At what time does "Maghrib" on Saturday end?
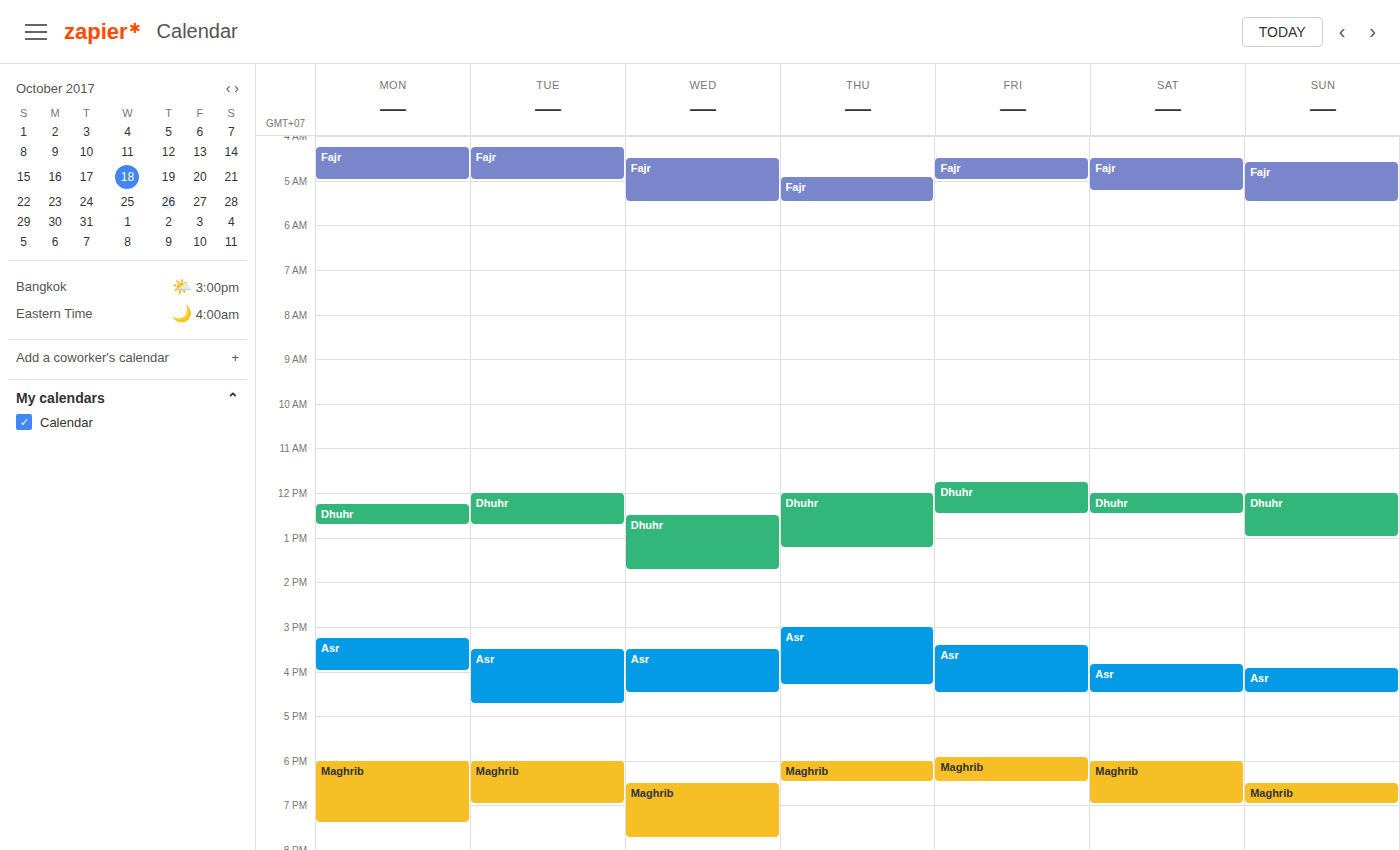
7:00 PM